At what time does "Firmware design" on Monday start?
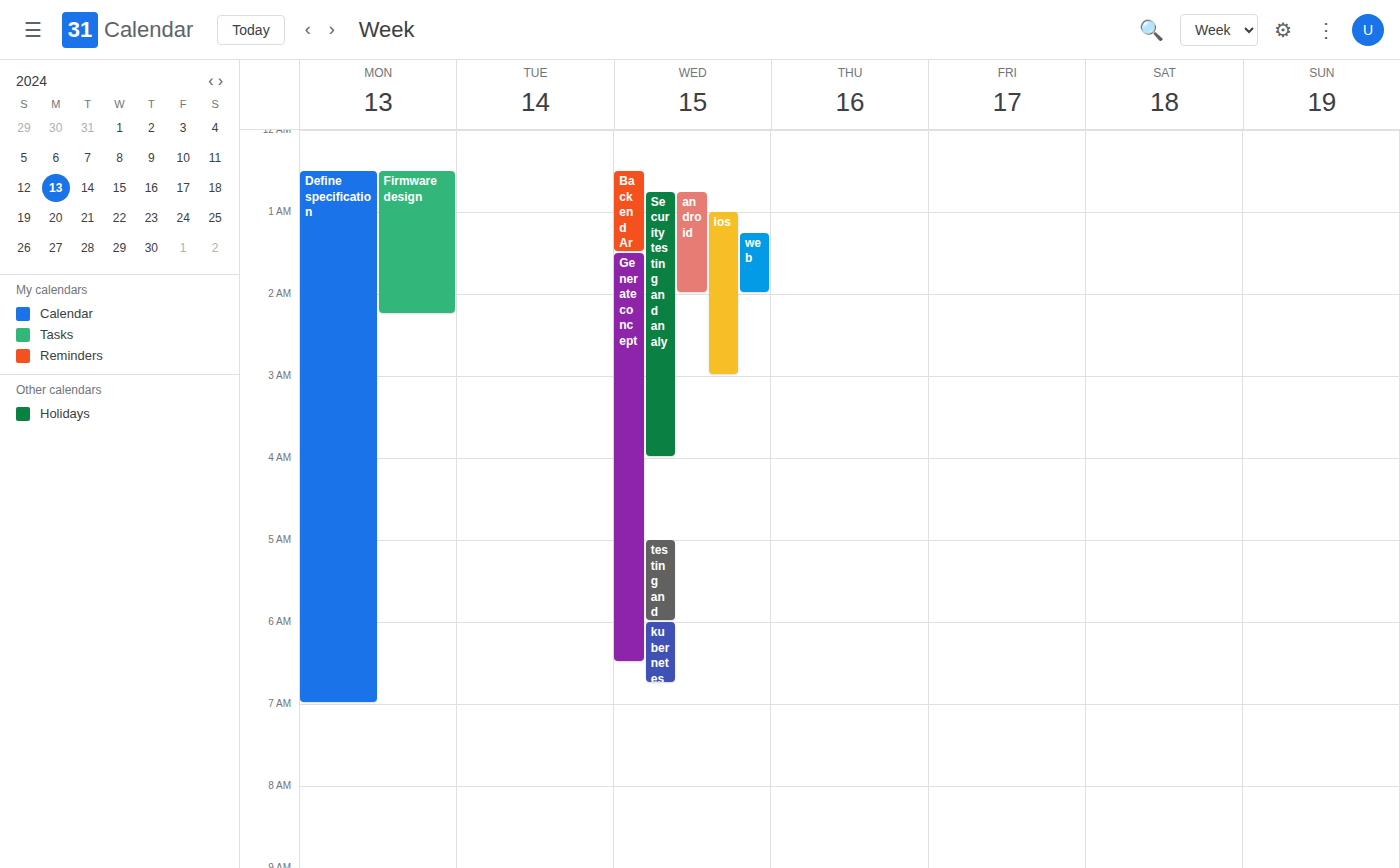
12:30 AM